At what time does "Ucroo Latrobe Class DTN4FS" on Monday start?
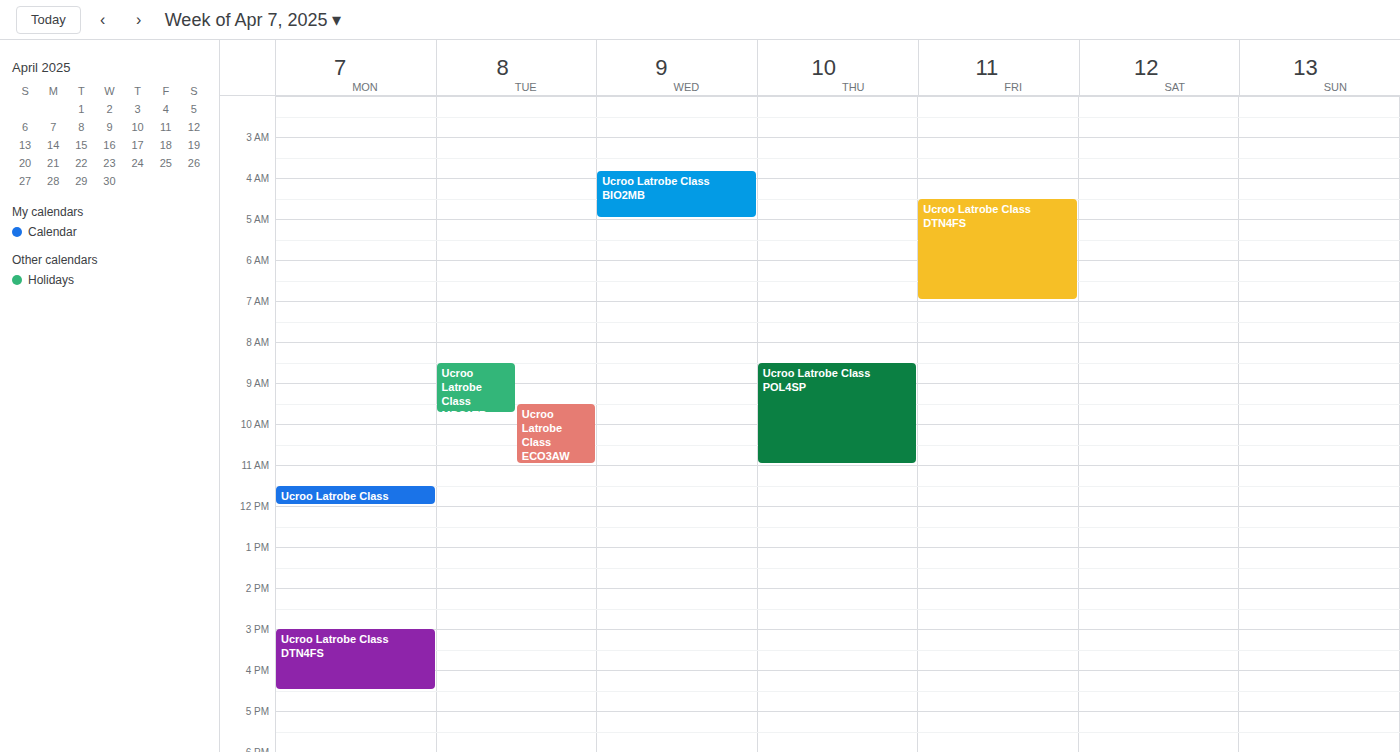
3:00 PM